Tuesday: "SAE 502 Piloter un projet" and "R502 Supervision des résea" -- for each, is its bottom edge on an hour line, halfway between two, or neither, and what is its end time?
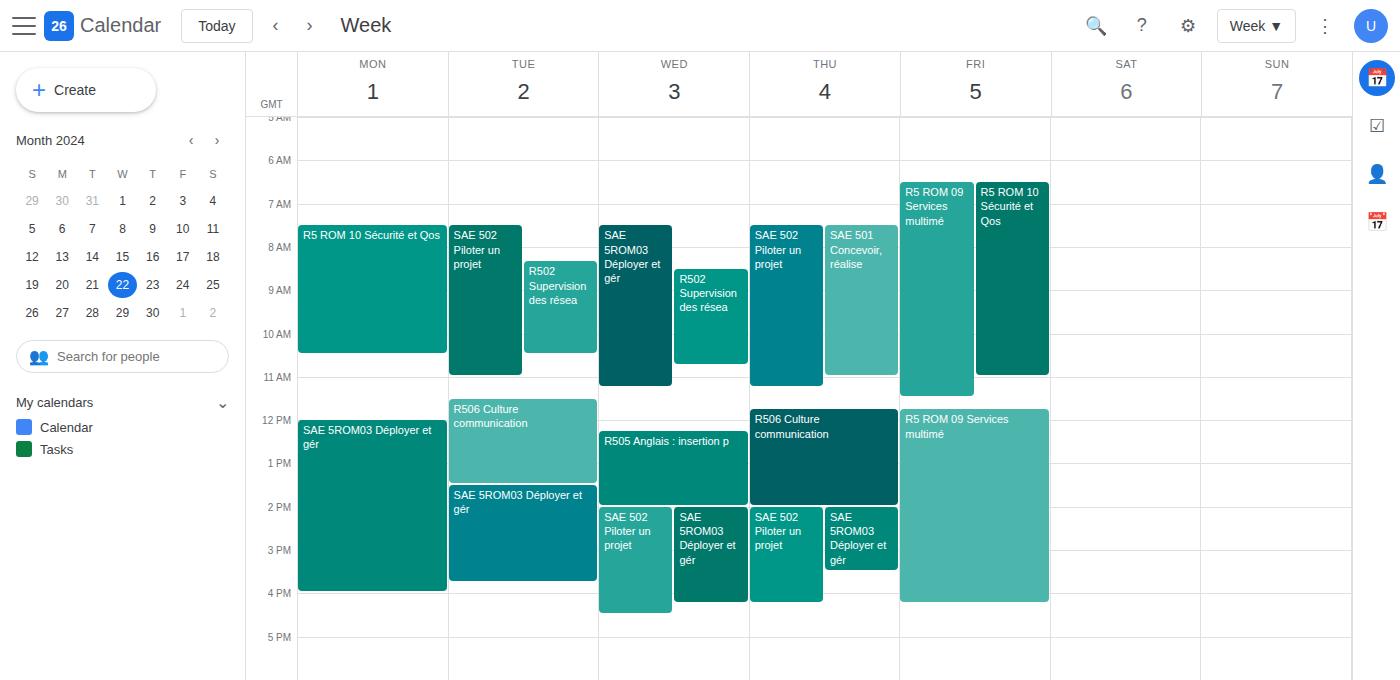
"SAE 502 Piloter un projet": 11:00 AM, exactly on the 11 AM line. "R502 Supervision des résea": 10:30 AM, halfway between the 10 AM and 11 AM lines.